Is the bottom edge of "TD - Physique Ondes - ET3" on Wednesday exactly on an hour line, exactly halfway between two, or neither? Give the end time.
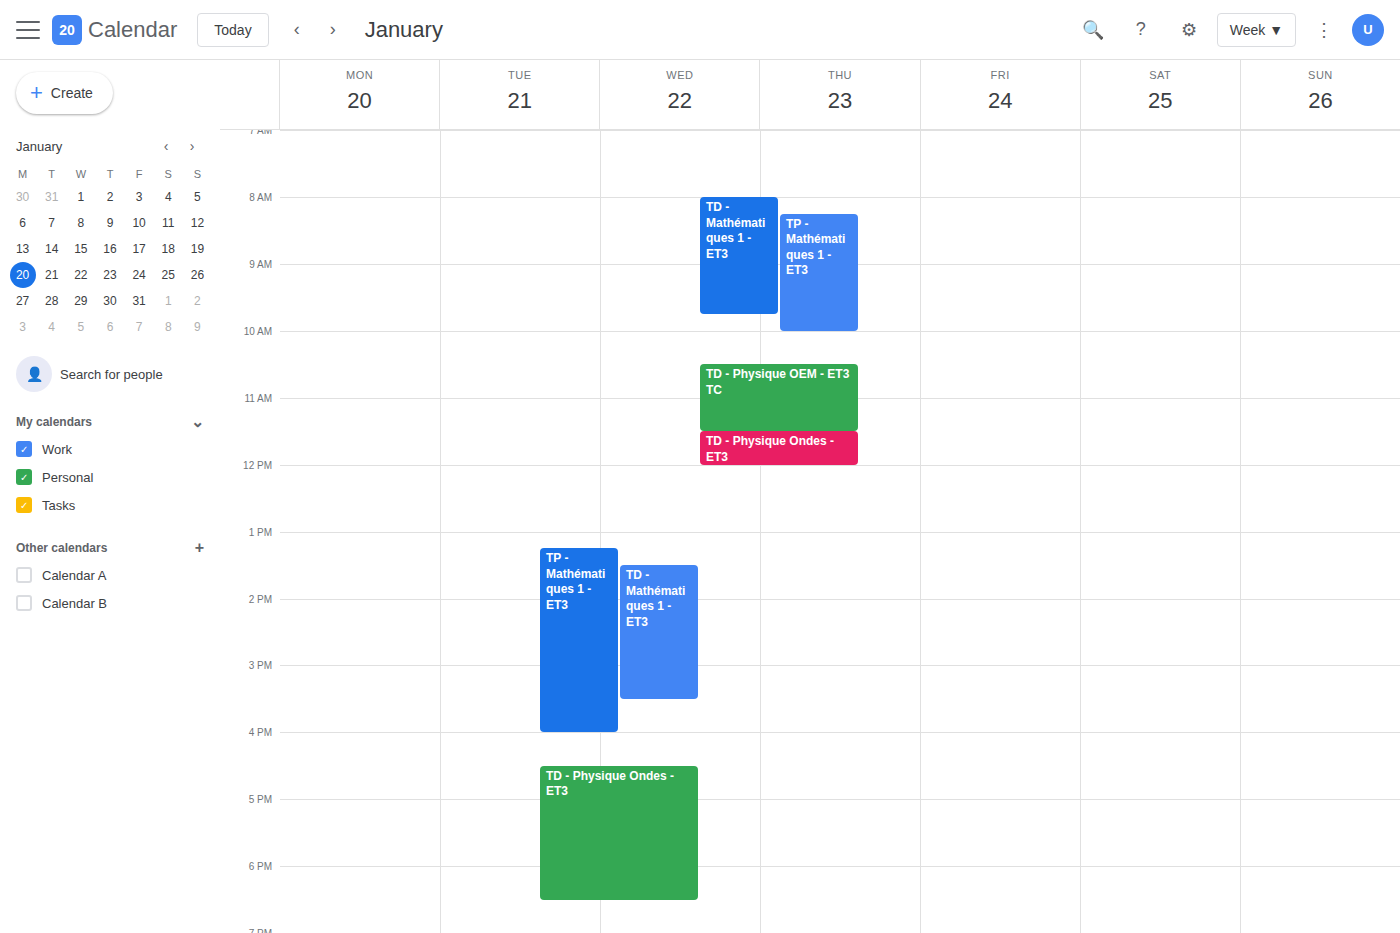
6:30 PM -- halfway between the 6 PM and 7 PM lines.